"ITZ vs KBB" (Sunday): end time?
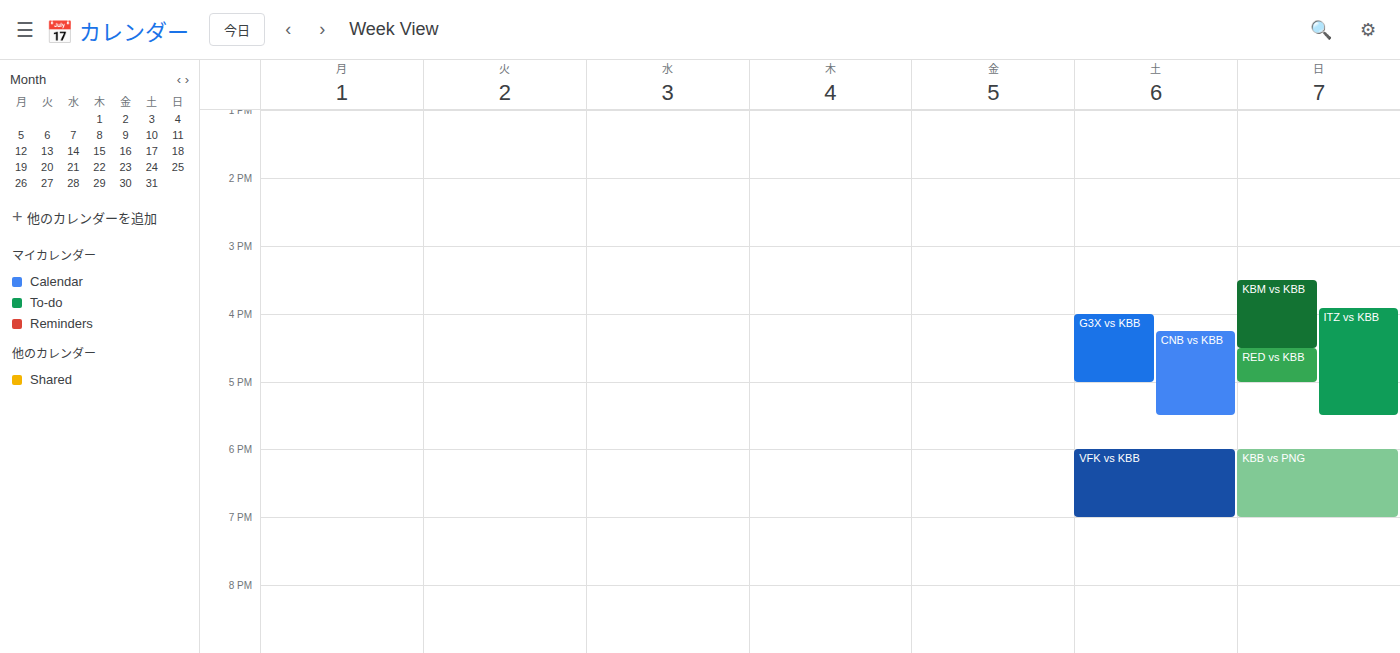
5:30 PM